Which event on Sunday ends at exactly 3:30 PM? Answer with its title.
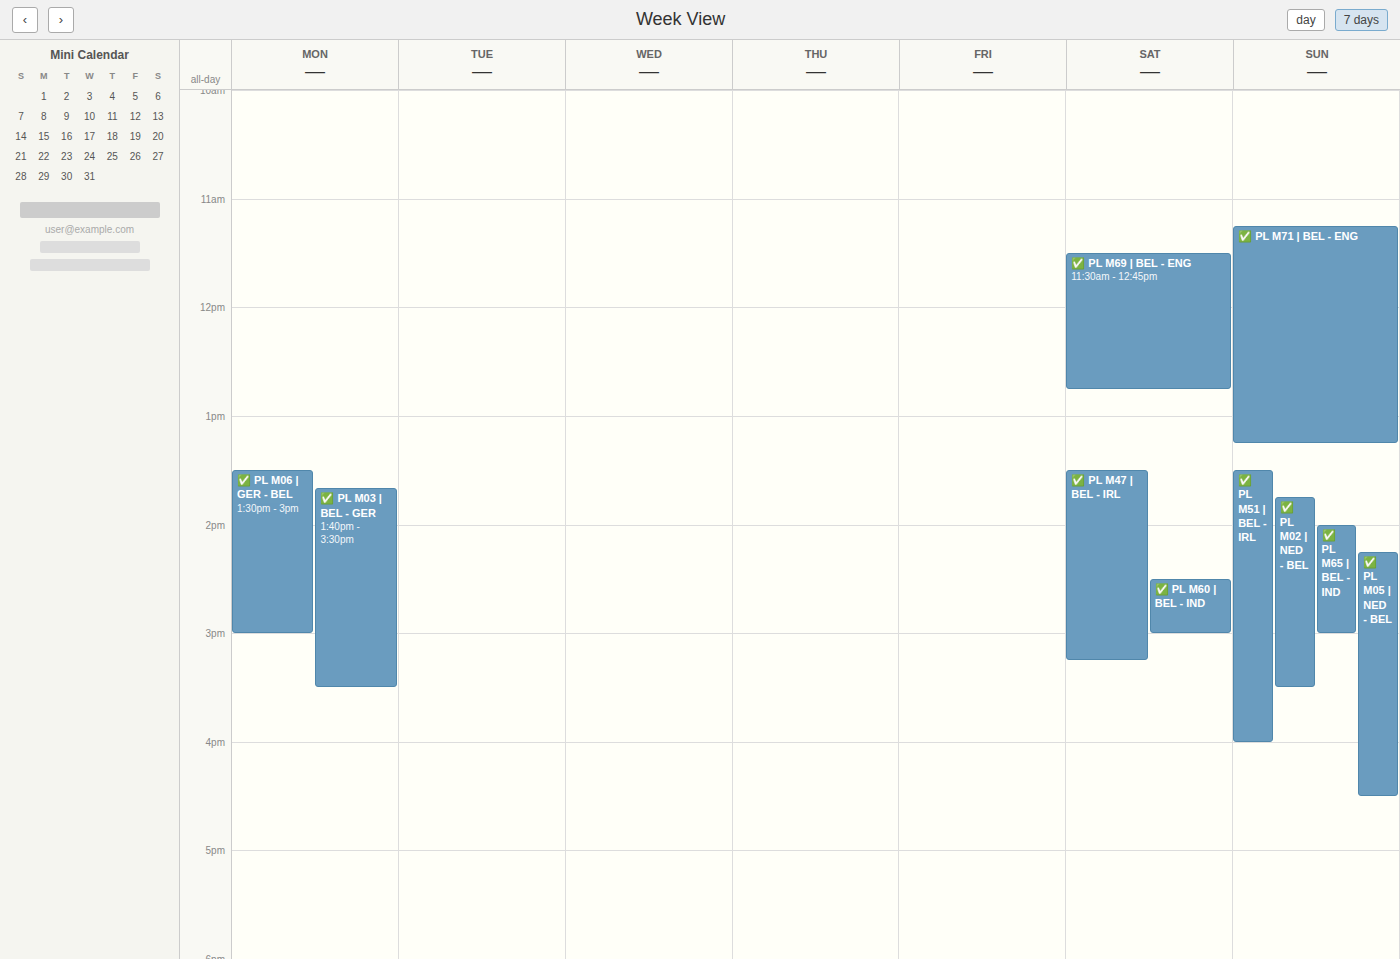
"✅ PL M02 | NED - BEL"